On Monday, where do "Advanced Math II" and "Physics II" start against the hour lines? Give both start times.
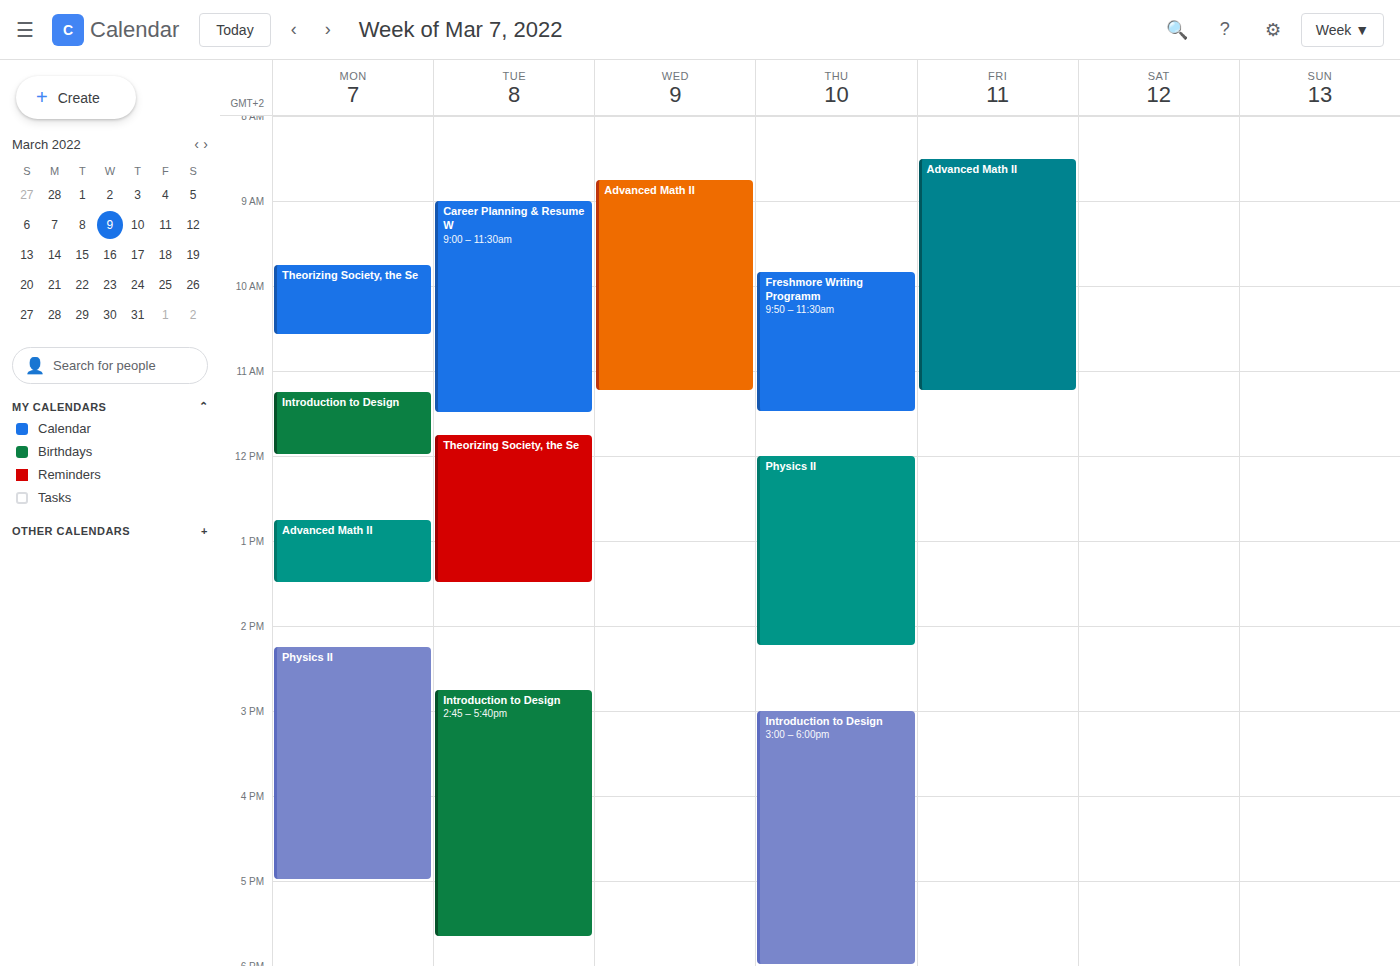
"Advanced Math II": 12:45 PM, neither: three quarters of the way from the 12 PM line to the 1 PM line. "Physics II": 2:15 PM, neither: a quarter of the way from the 2 PM line to the 3 PM line.